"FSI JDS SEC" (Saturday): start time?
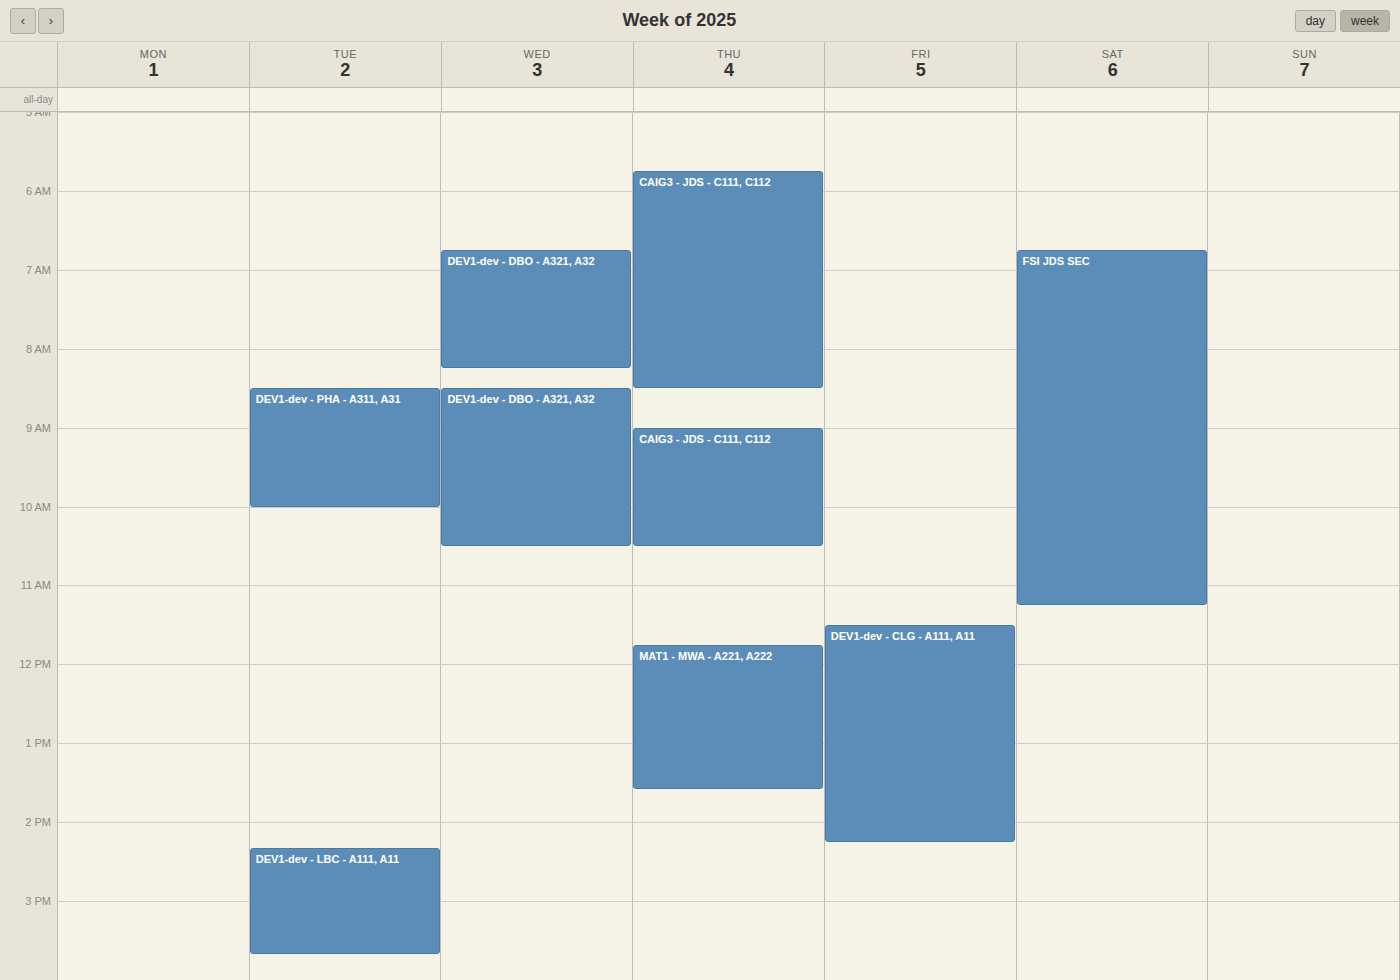
6:45 AM